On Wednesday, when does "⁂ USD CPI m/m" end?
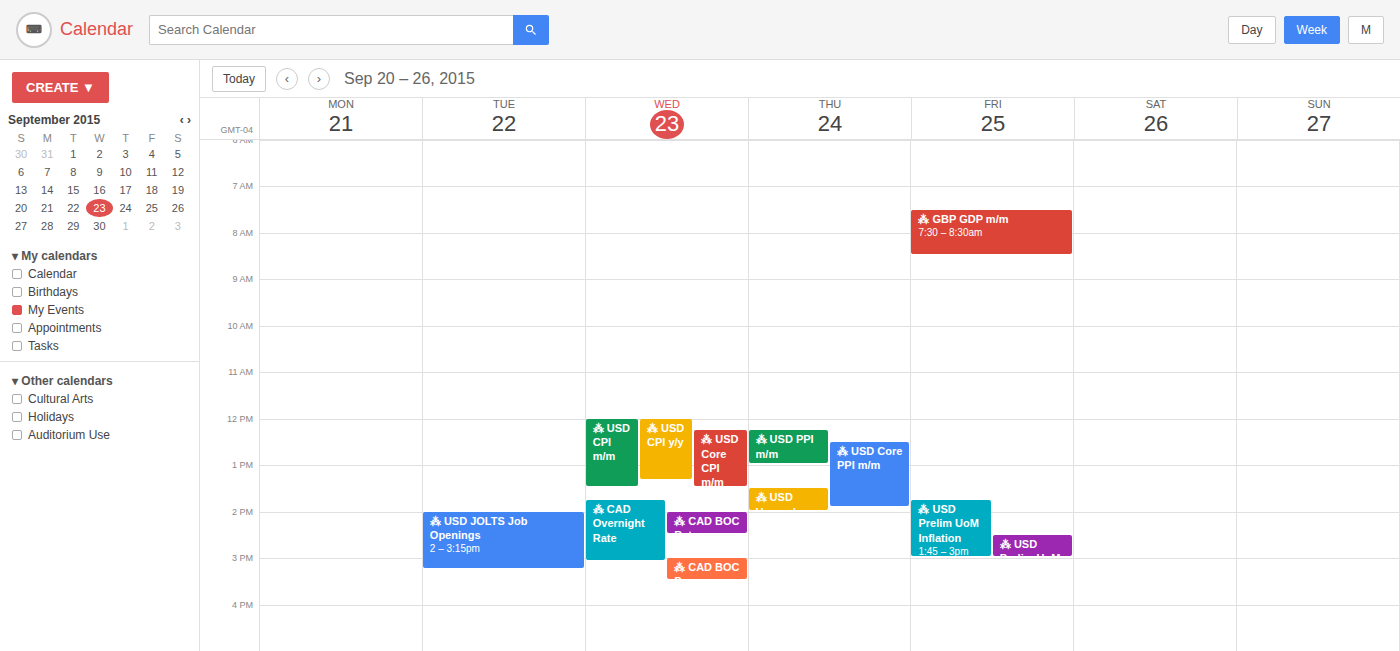
1:30 PM